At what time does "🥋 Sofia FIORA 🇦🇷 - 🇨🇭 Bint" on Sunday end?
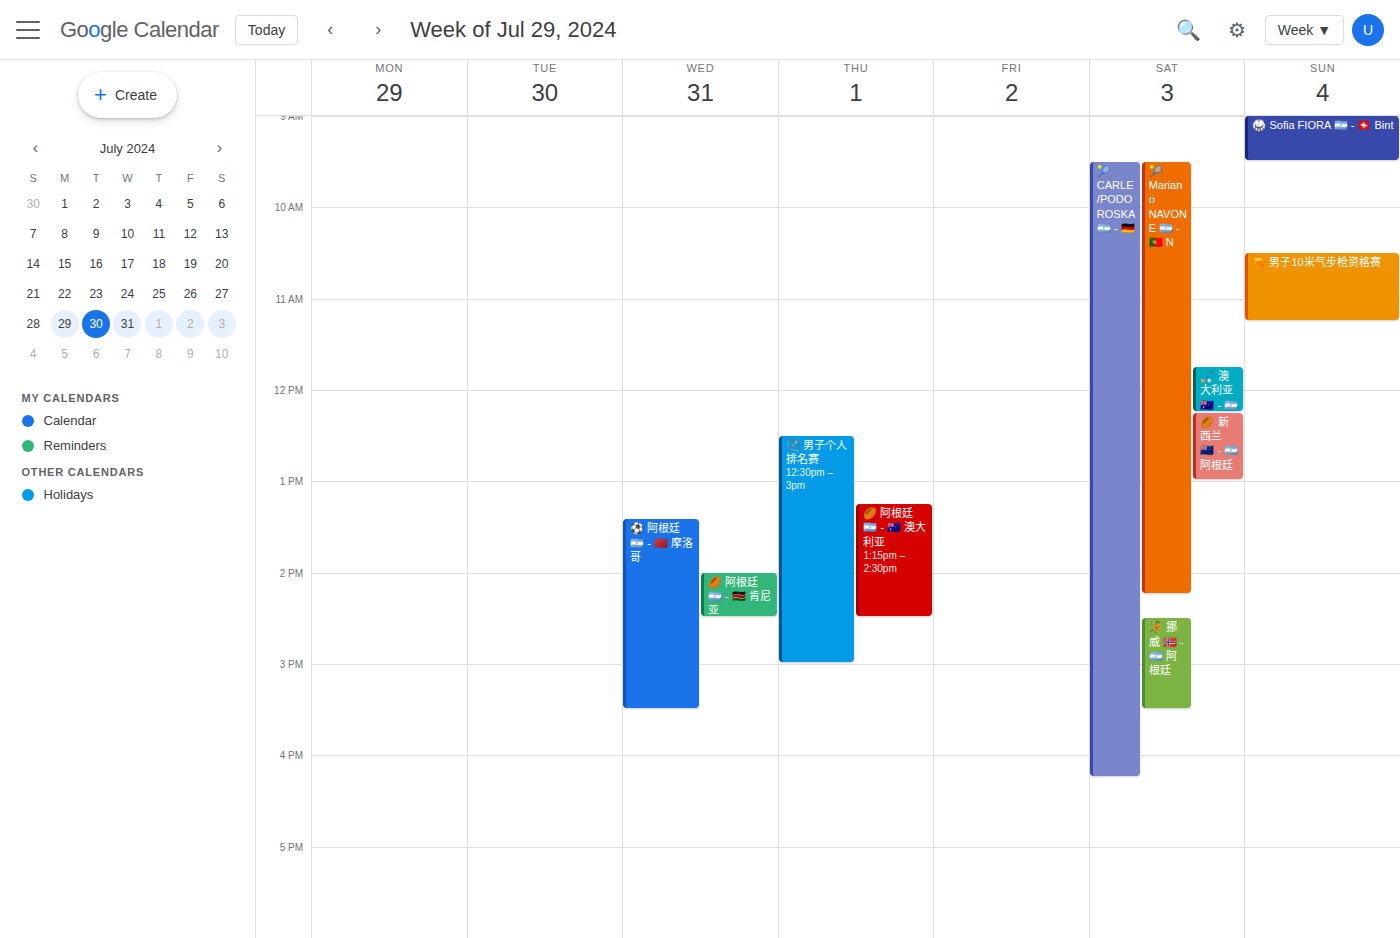
9:30 AM